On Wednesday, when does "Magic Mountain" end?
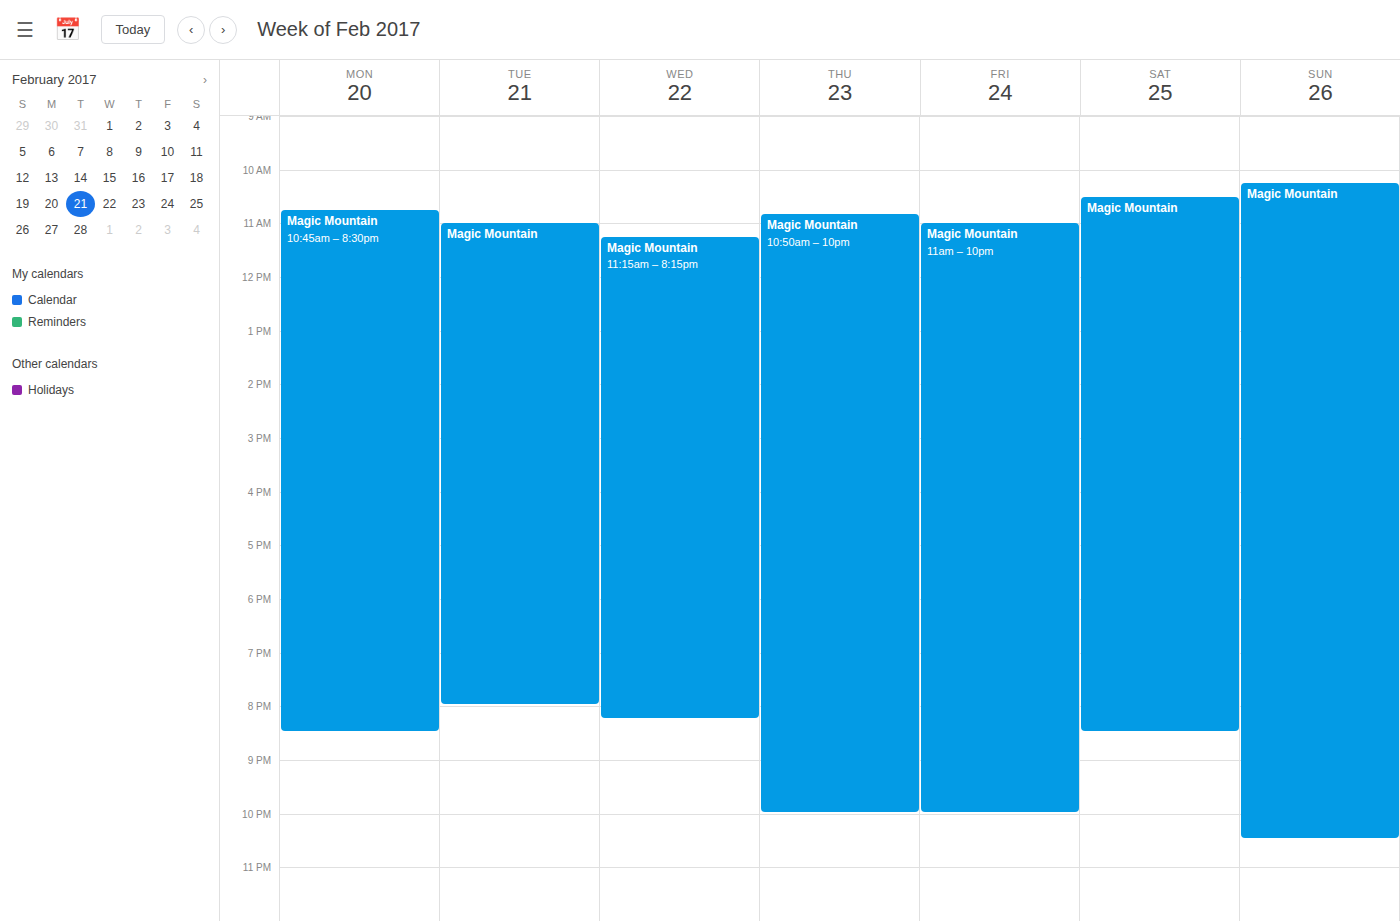
8:15 PM